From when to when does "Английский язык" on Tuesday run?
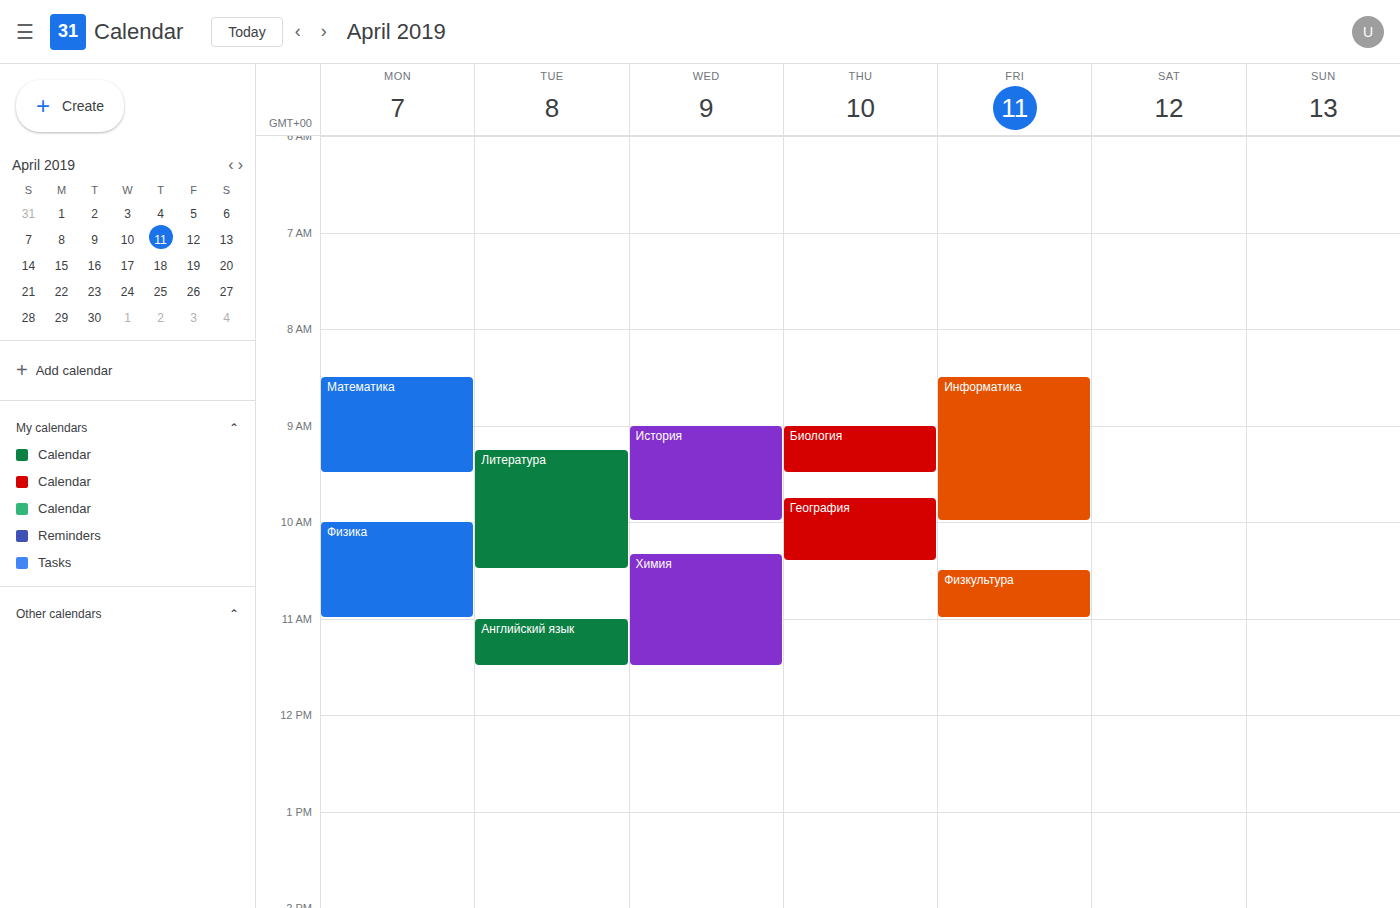
11:00 AM to 11:30 AM